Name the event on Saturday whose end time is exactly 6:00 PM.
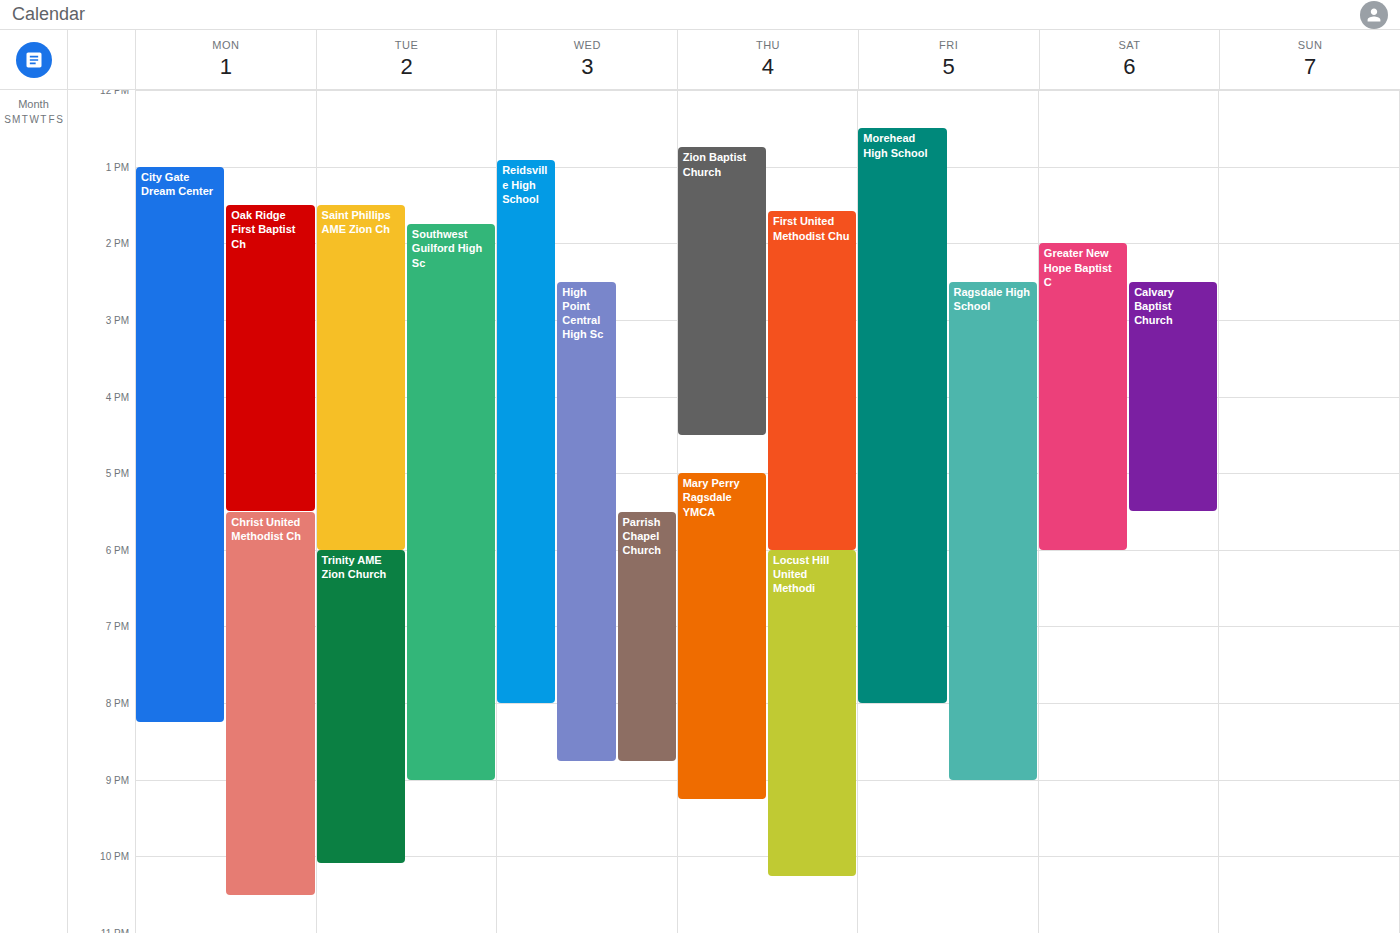
"Greater New Hope Baptist C"